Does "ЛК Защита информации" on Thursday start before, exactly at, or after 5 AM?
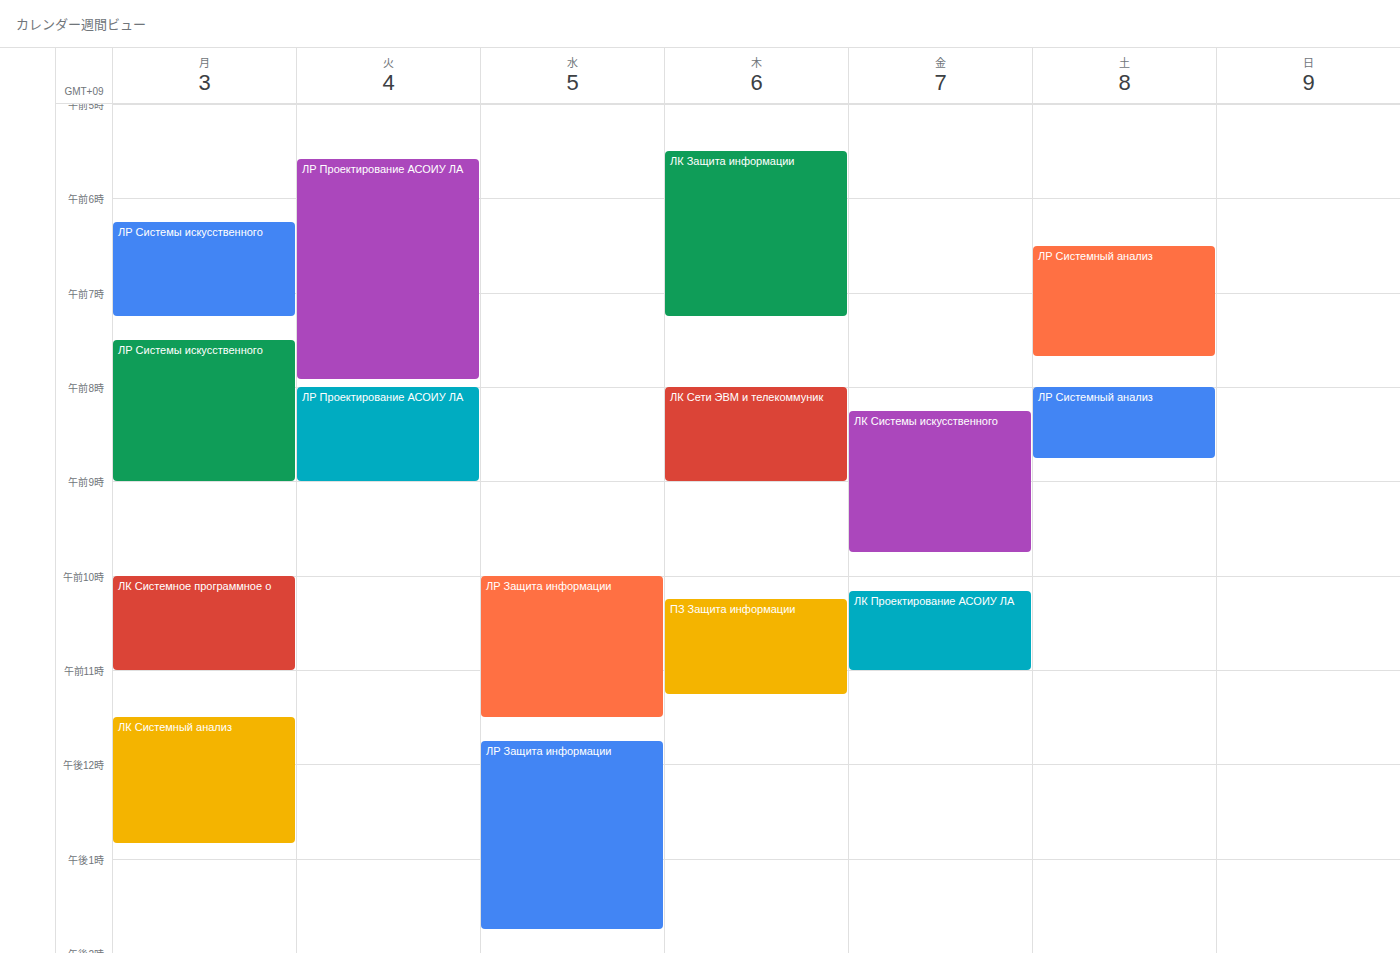
5:30 AM -- after 5 AM, 30 minutes below the 5 AM line.